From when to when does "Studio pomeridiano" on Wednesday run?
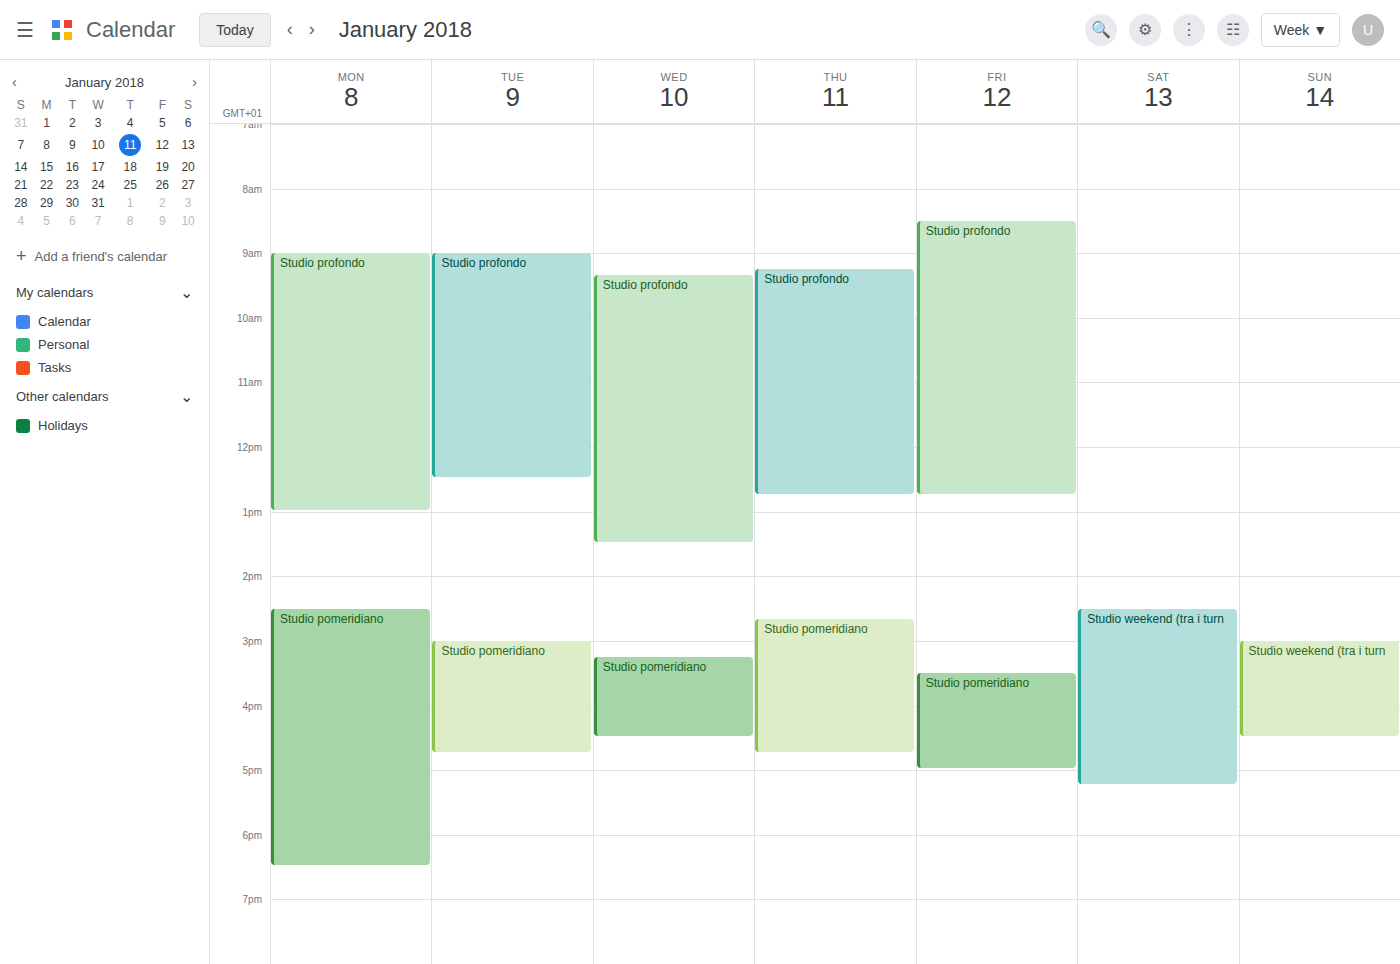
3:15 PM to 4:30 PM